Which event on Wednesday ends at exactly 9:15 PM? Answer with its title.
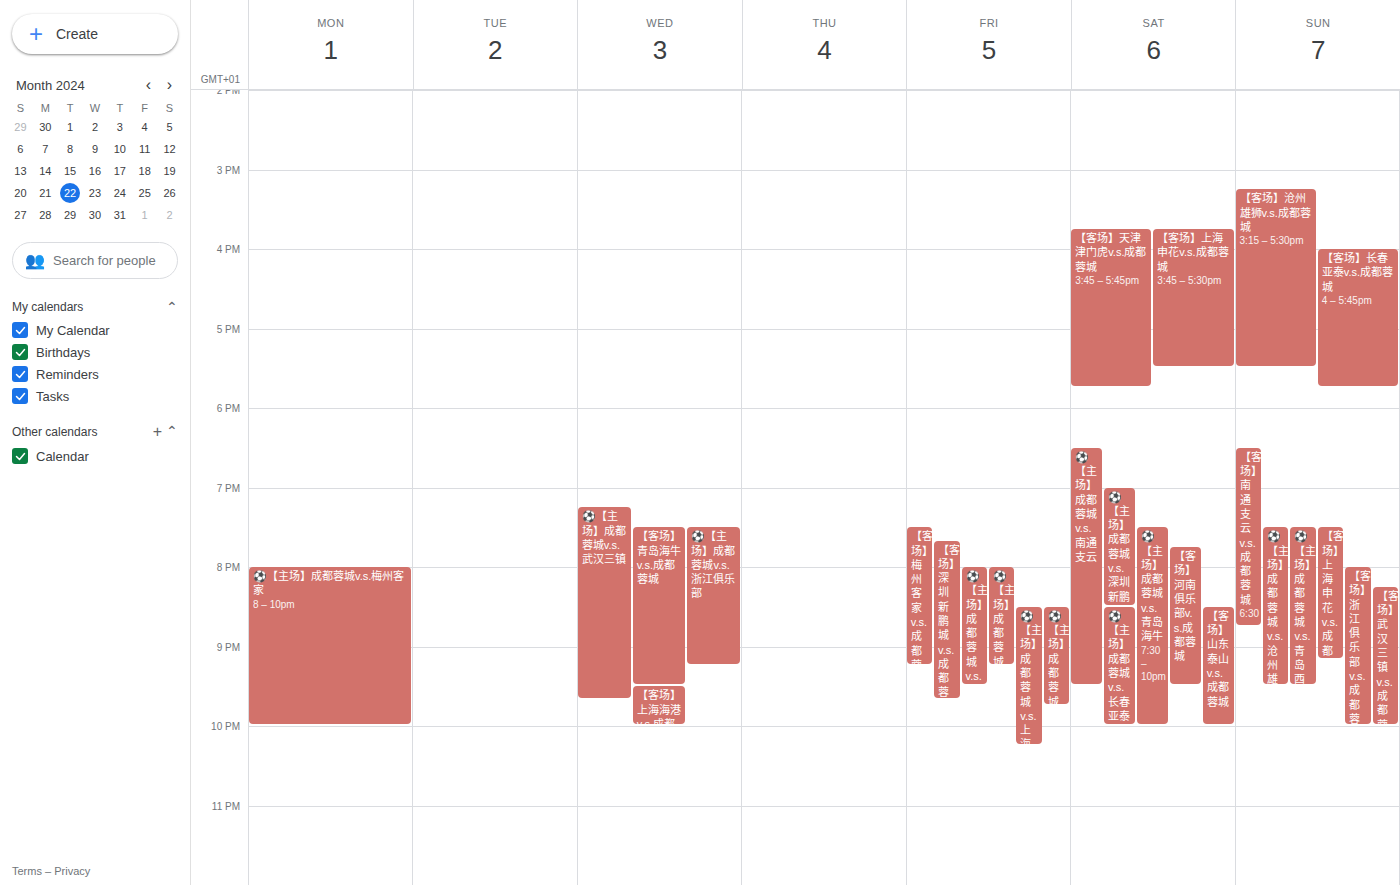
"⚽【主场】成都蓉城v.s.浙江俱乐部"